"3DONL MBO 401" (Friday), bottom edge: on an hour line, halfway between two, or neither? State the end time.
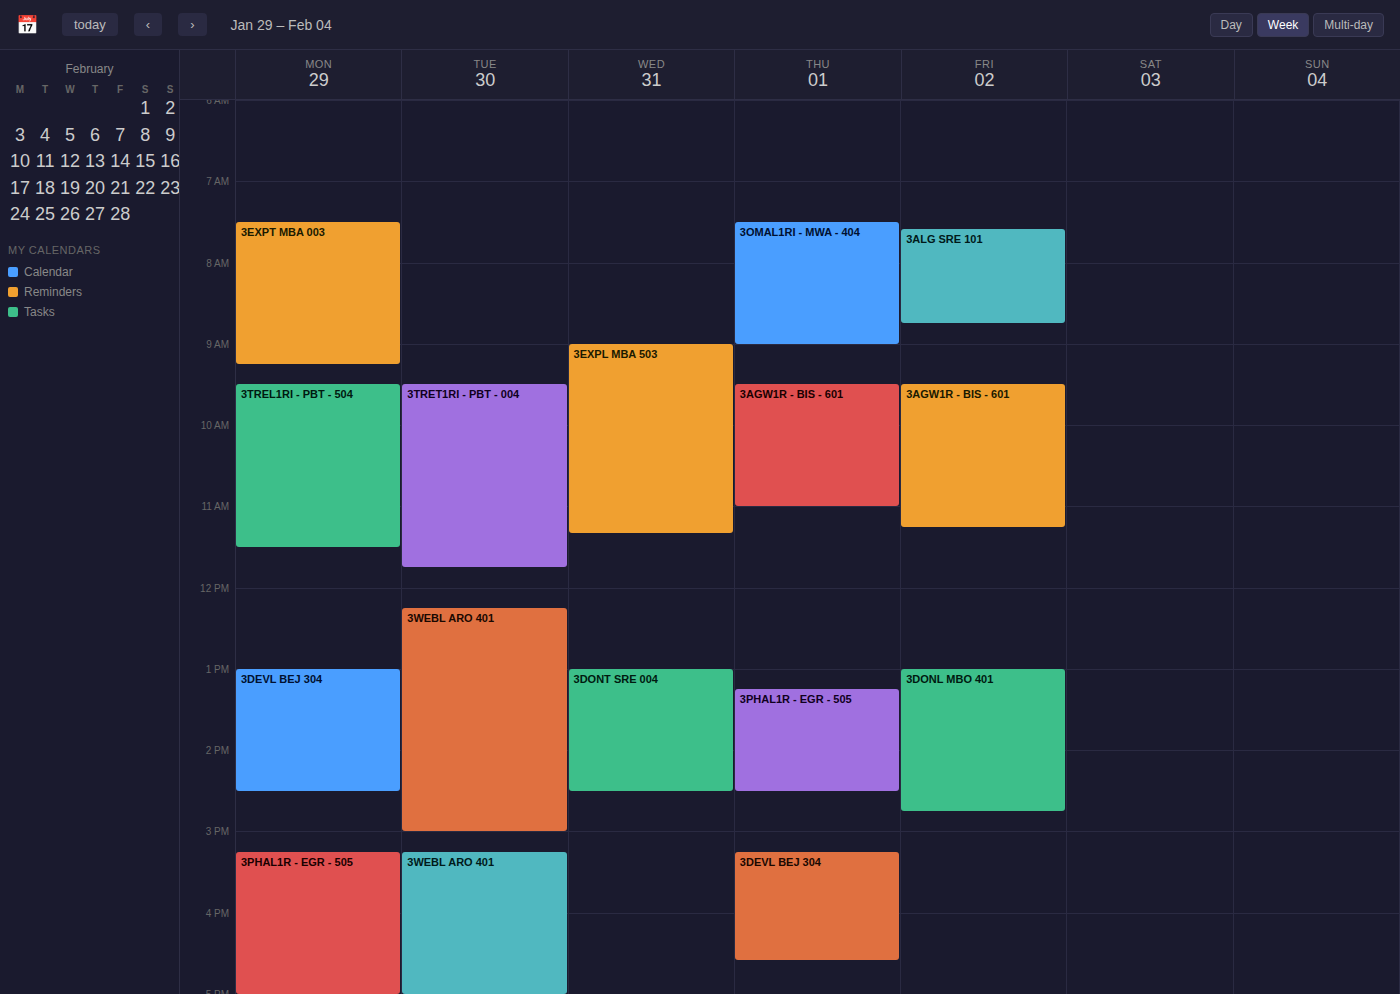
2:45 PM -- neither: three quarters of the way from the 2 PM line to the 3 PM line.